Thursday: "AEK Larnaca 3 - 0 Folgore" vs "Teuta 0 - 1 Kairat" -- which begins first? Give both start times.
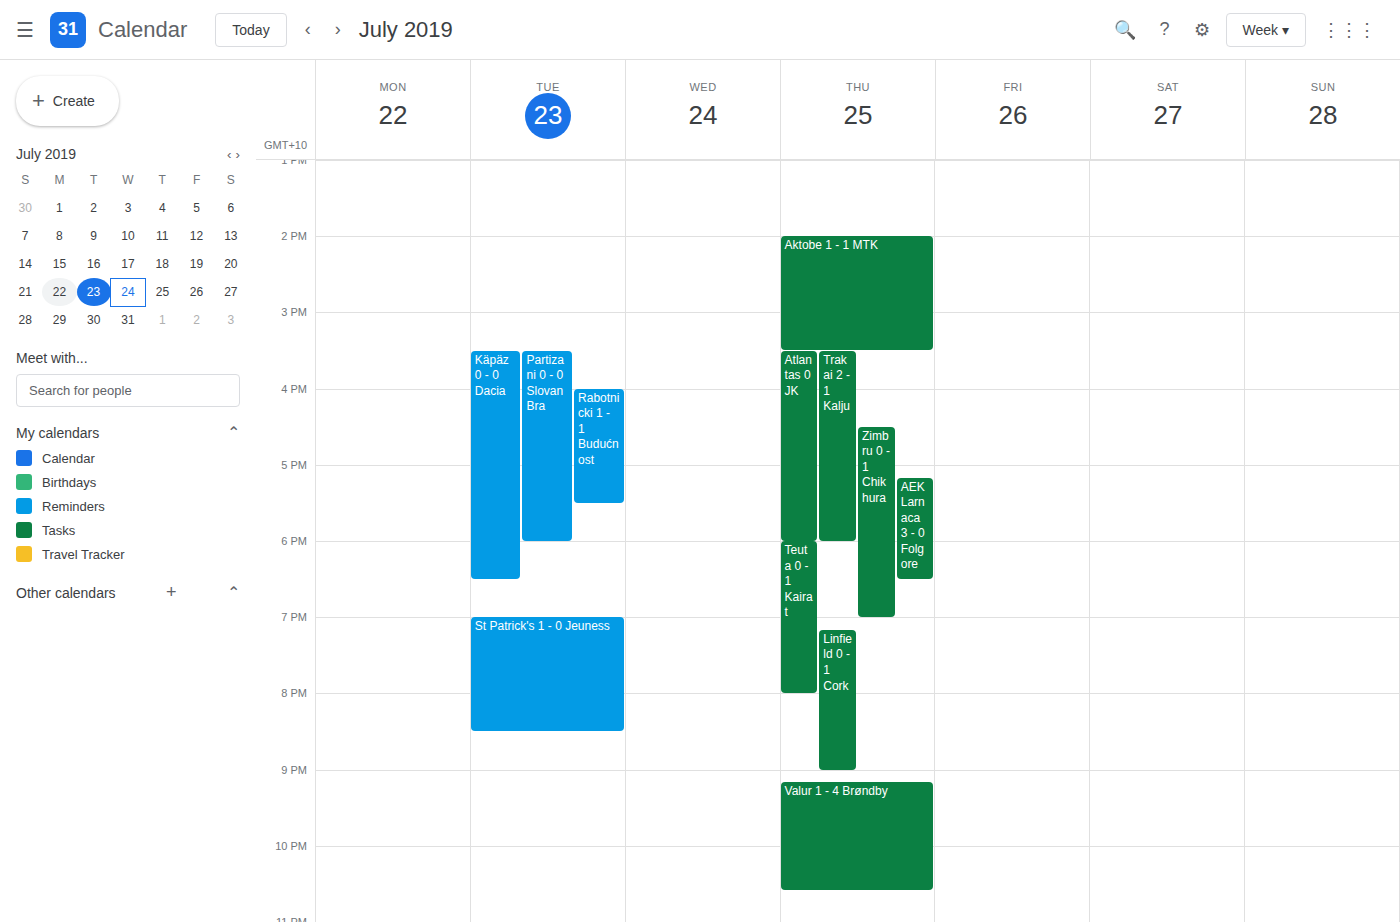
"AEK Larnaca 3 - 0 Folgore" 5:10 PM; "Teuta 0 - 1 Kairat" 6:00 PM.